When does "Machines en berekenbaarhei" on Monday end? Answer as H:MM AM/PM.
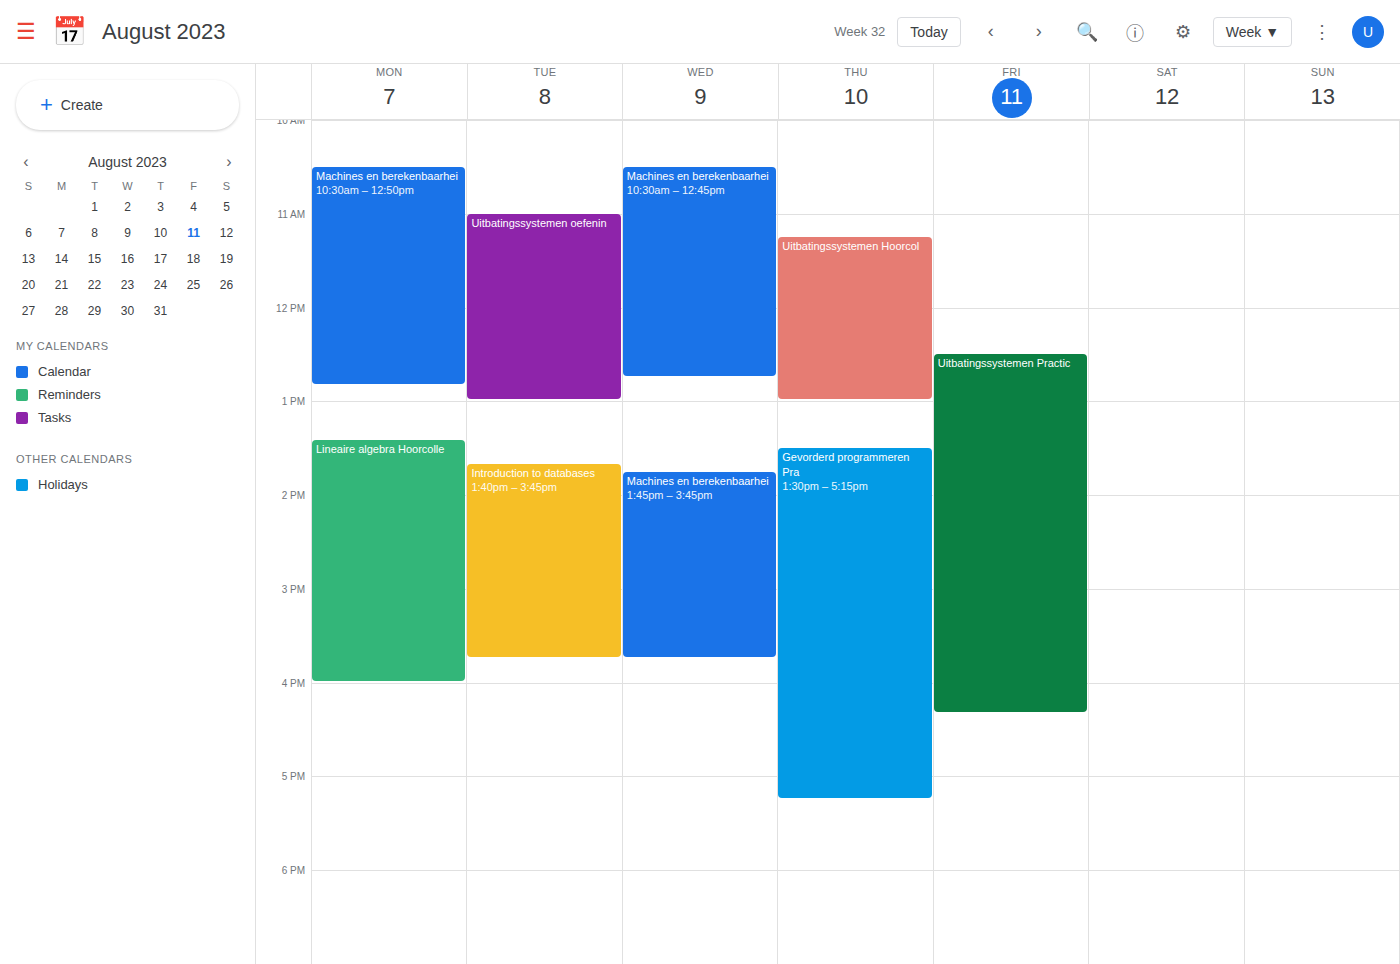
12:50 PM